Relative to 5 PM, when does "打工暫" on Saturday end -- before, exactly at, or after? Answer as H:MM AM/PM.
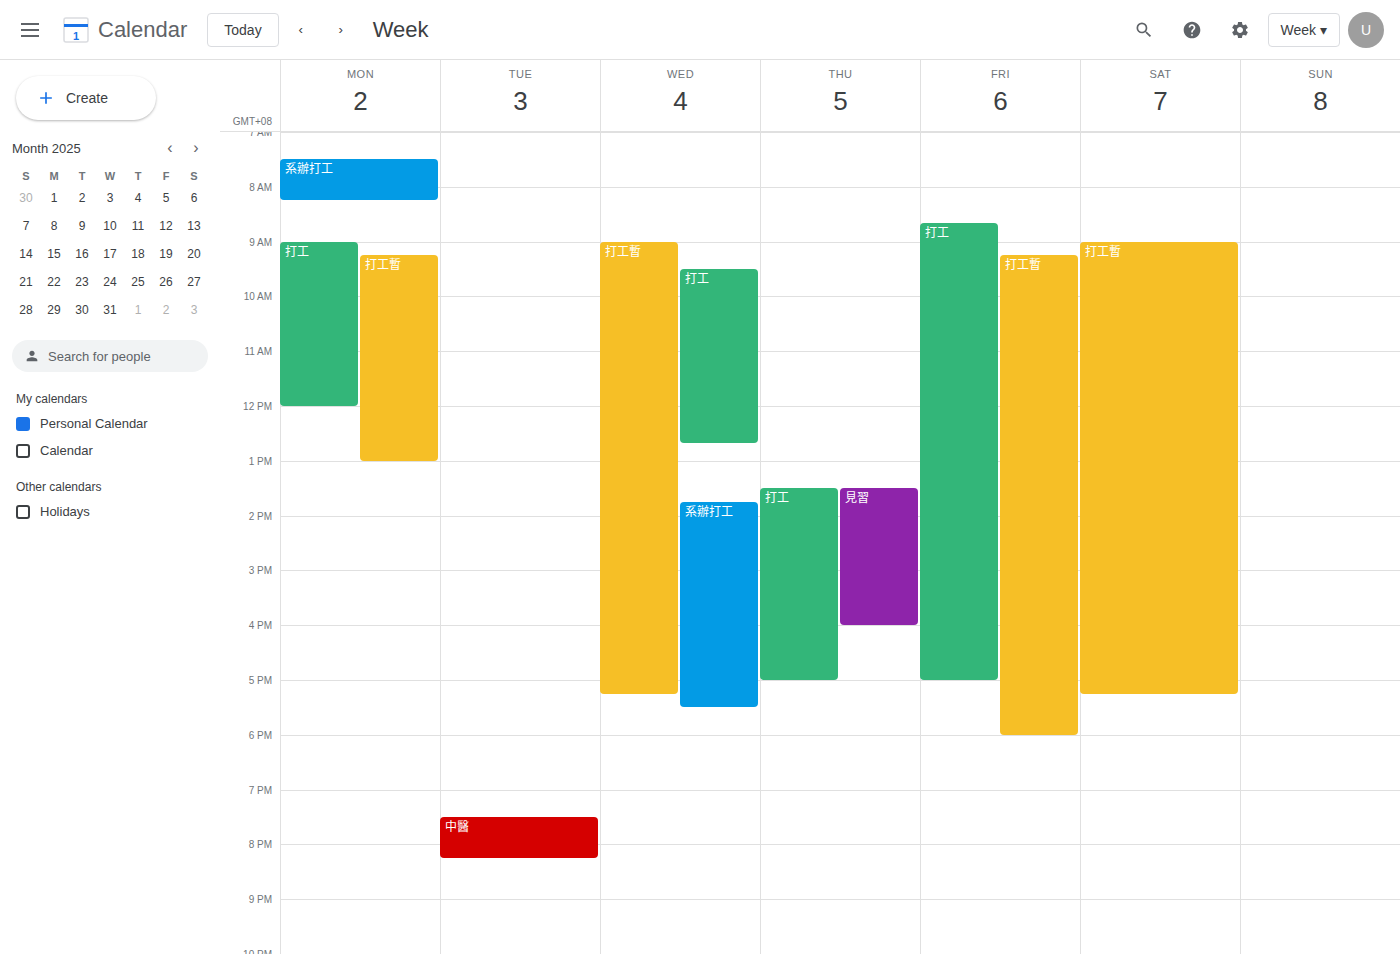
5:15 PM -- after 5 PM, 15 minutes below the 5 PM line.